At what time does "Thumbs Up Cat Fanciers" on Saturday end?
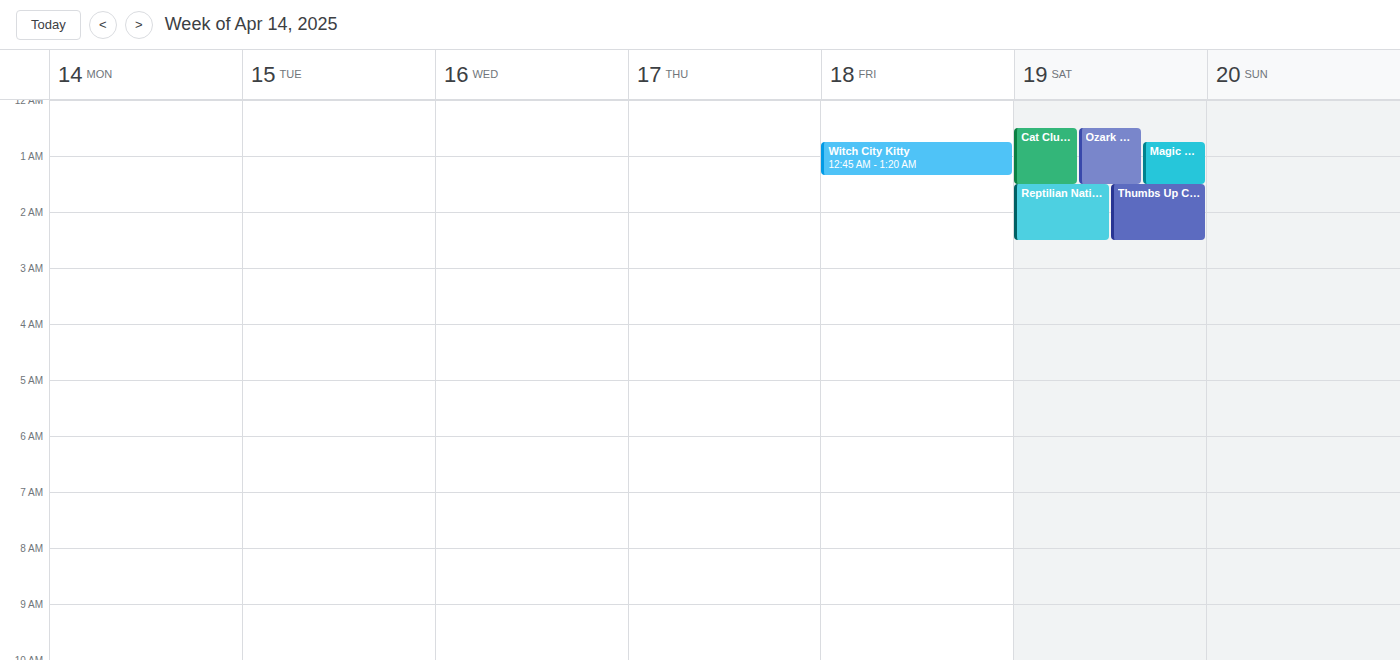
2:30 AM